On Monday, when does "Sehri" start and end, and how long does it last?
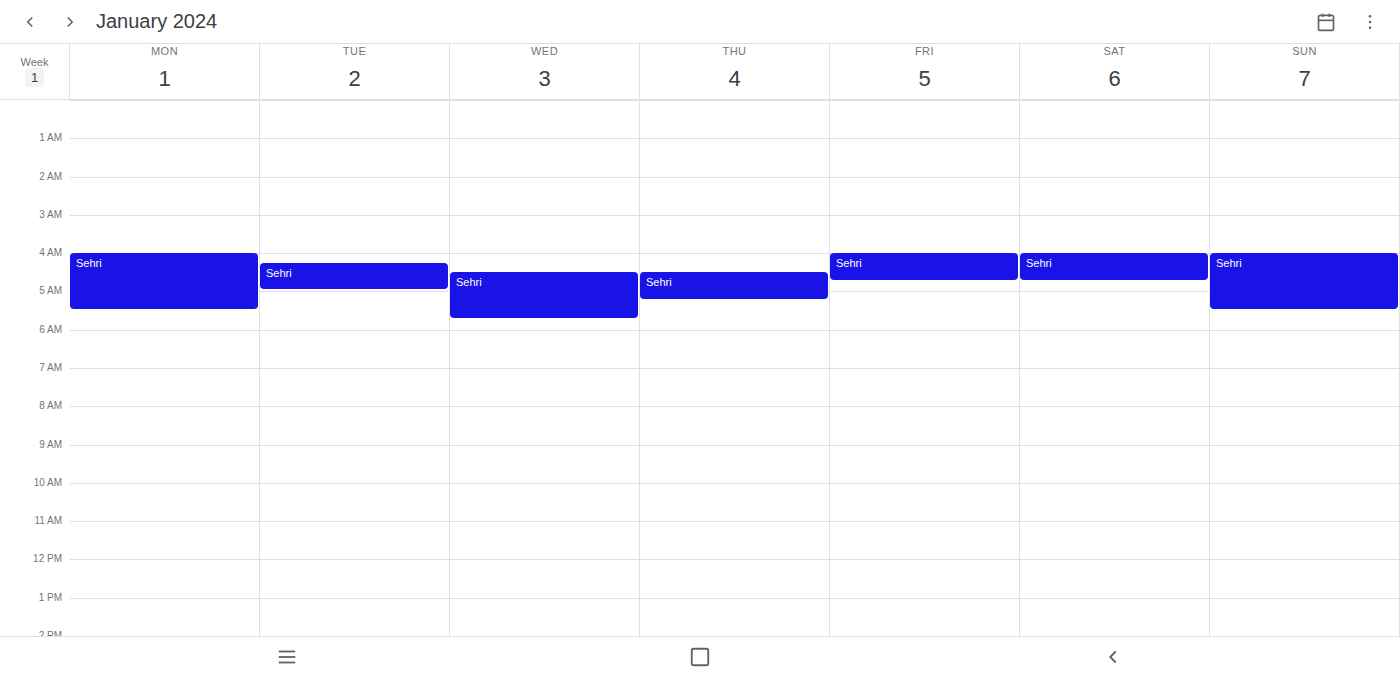
4:00 AM to 5:30 AM, 1 hour 30 minutes